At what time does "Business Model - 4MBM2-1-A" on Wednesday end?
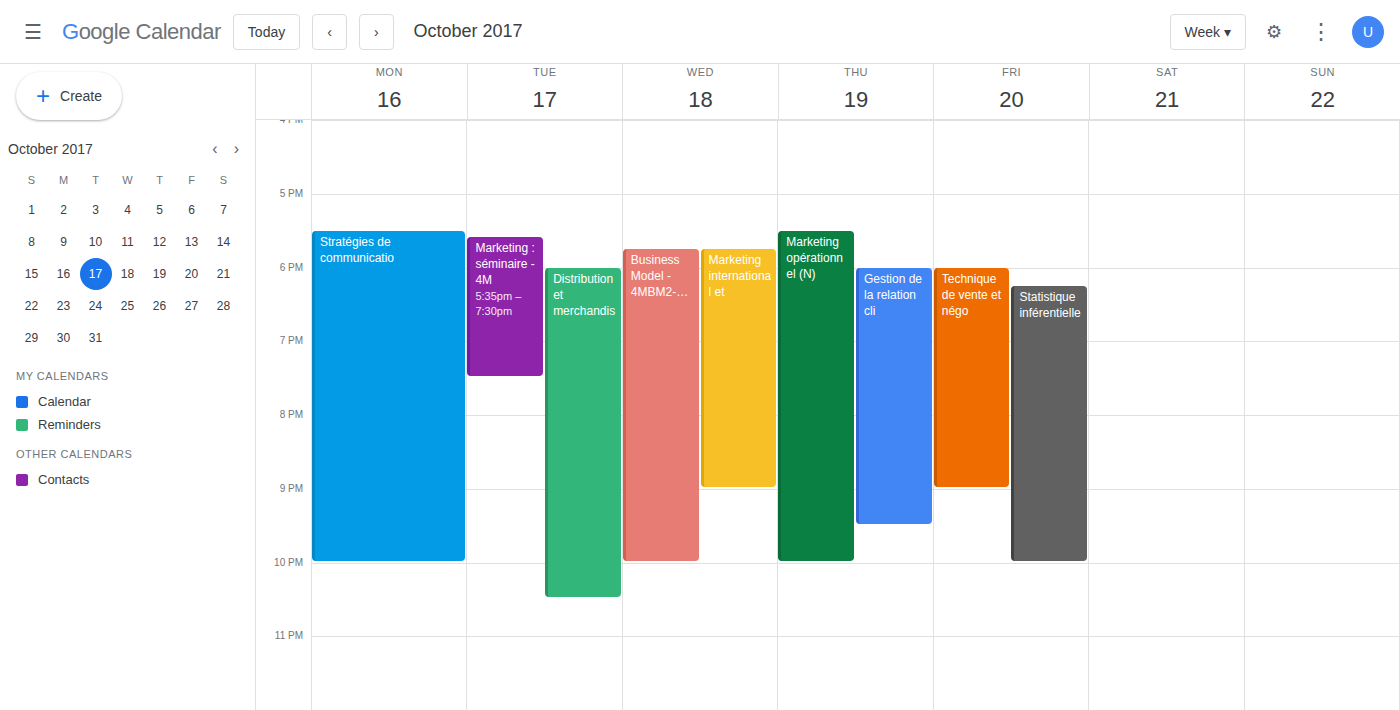
10:00 PM